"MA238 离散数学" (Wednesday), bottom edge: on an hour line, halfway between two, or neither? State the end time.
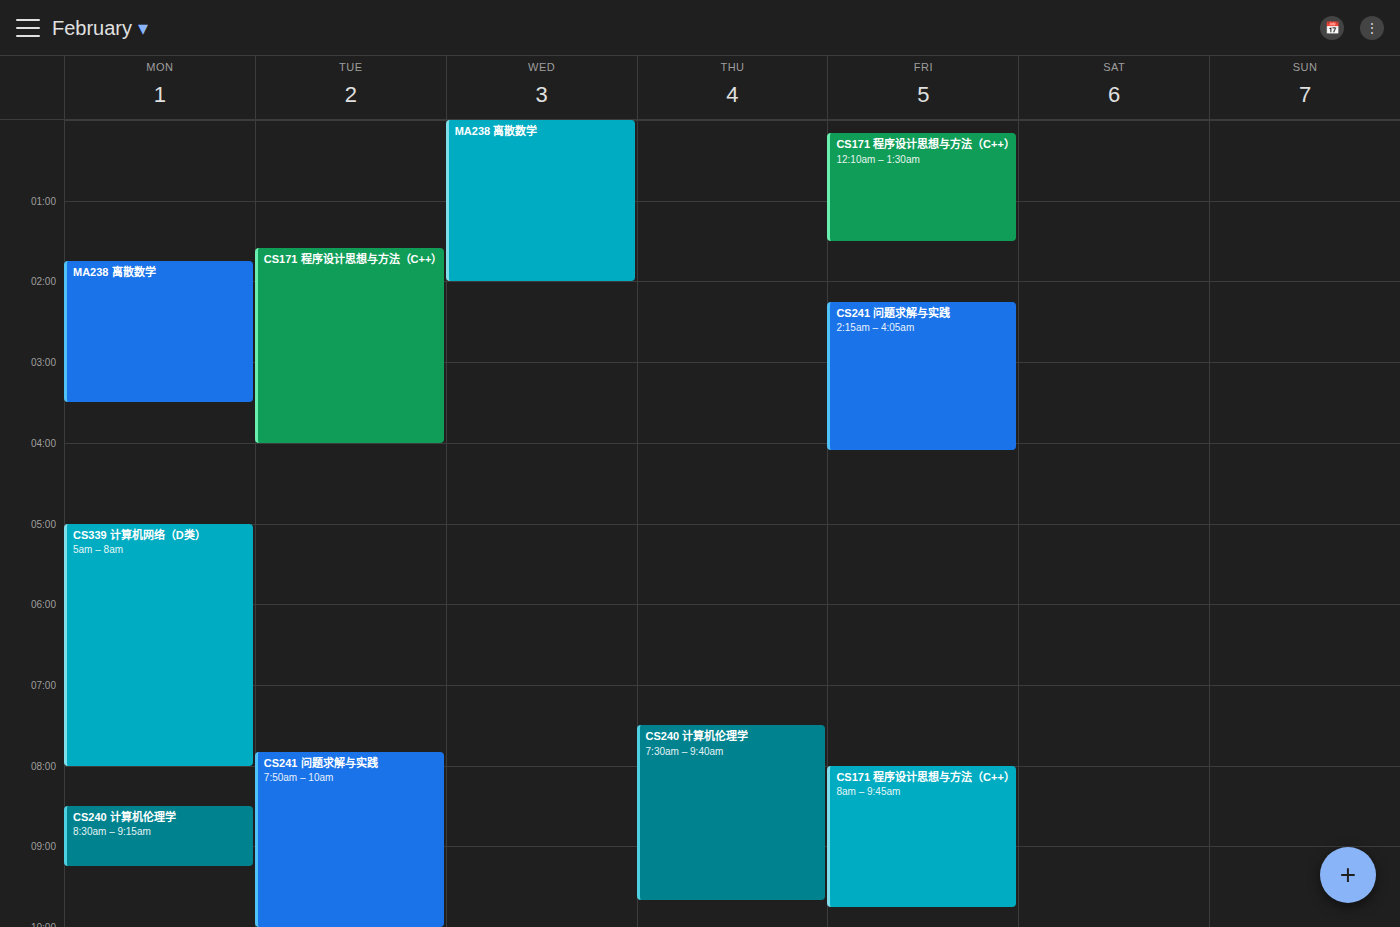
02:00 -- exactly on the 02:00 line.